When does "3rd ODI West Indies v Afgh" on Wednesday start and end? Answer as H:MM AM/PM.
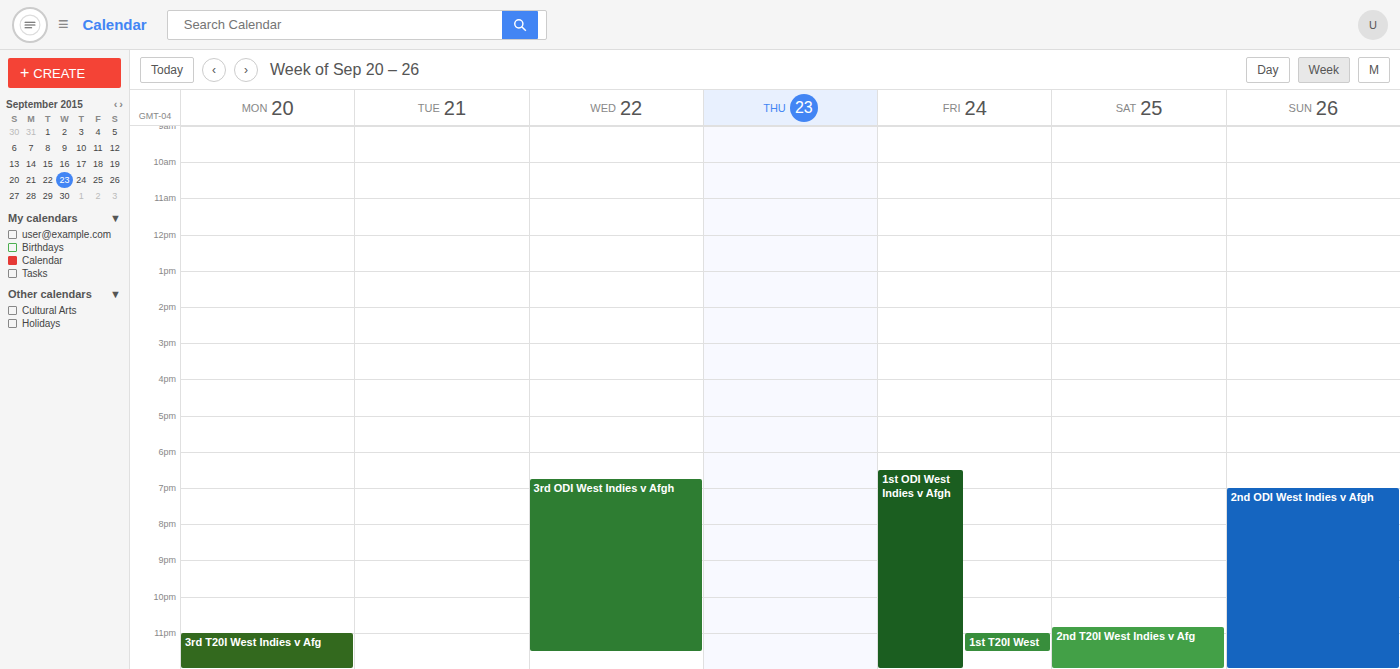
6:45 PM to 11:30 PM